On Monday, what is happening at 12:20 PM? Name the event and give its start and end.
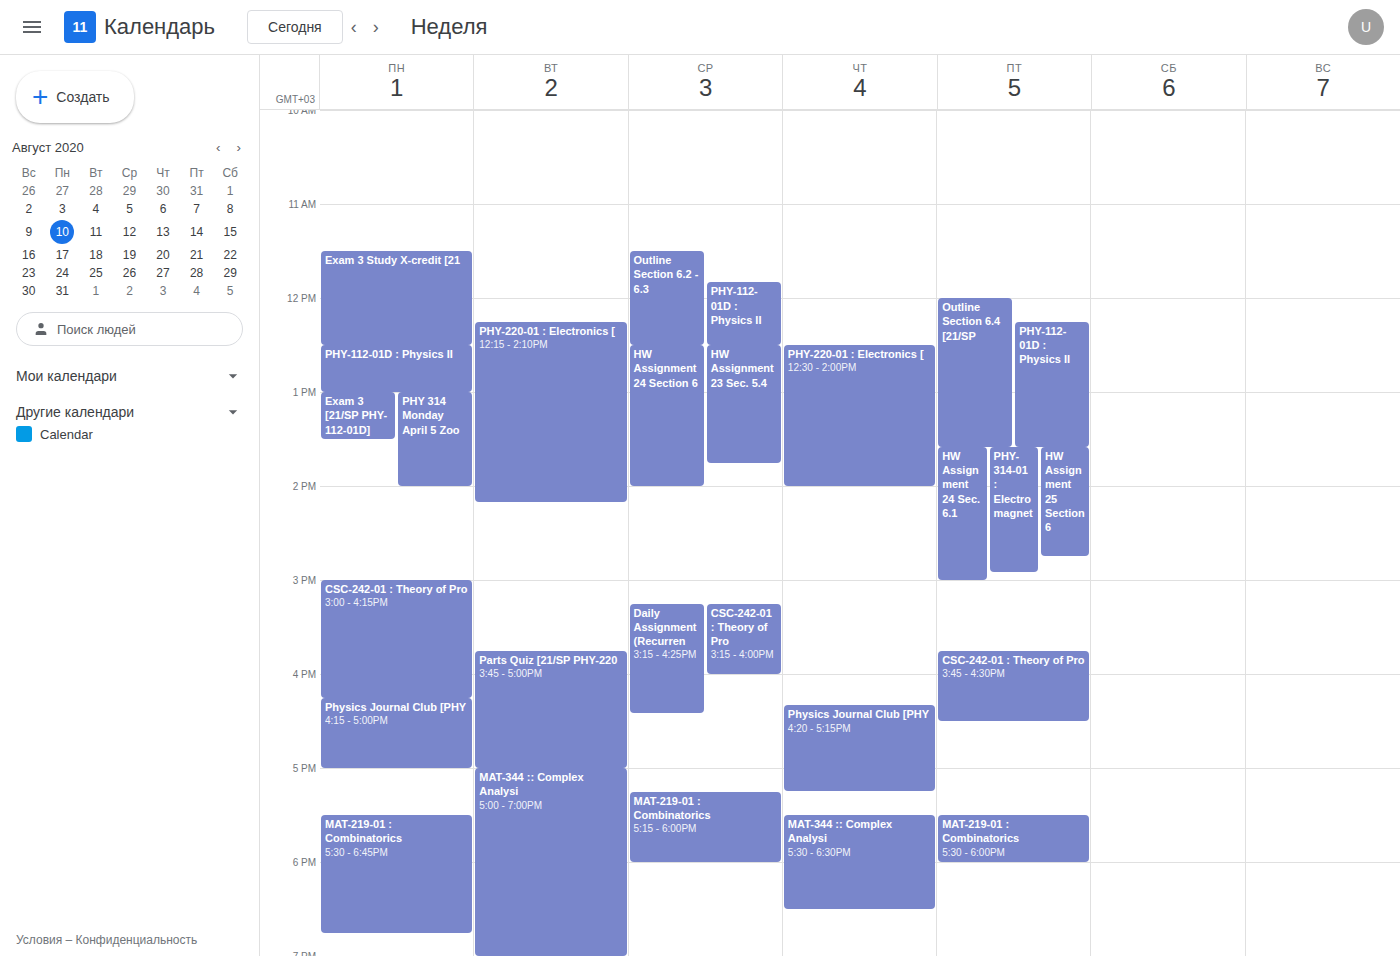
"Exam 3 Study X-credit [21", 11:30 AM to 12:30 PM